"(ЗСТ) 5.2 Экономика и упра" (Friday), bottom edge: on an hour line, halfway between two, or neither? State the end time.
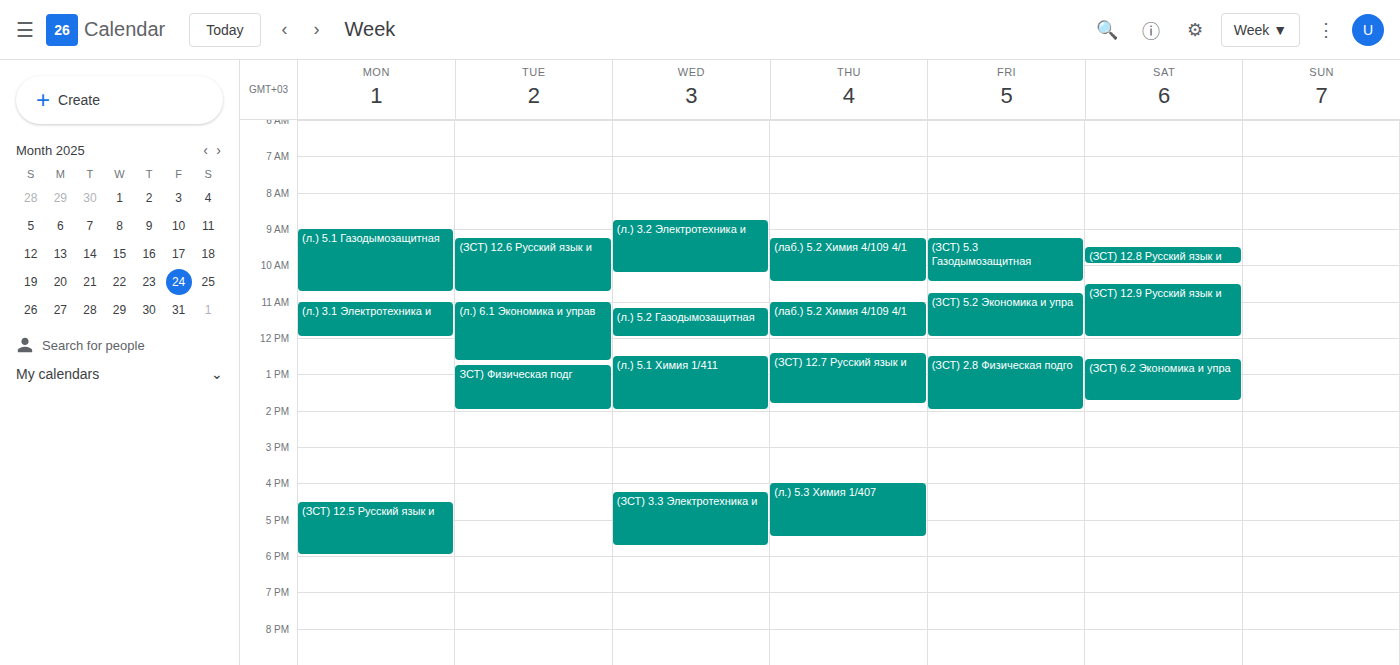
12:00 PM -- exactly on the 12 PM line.